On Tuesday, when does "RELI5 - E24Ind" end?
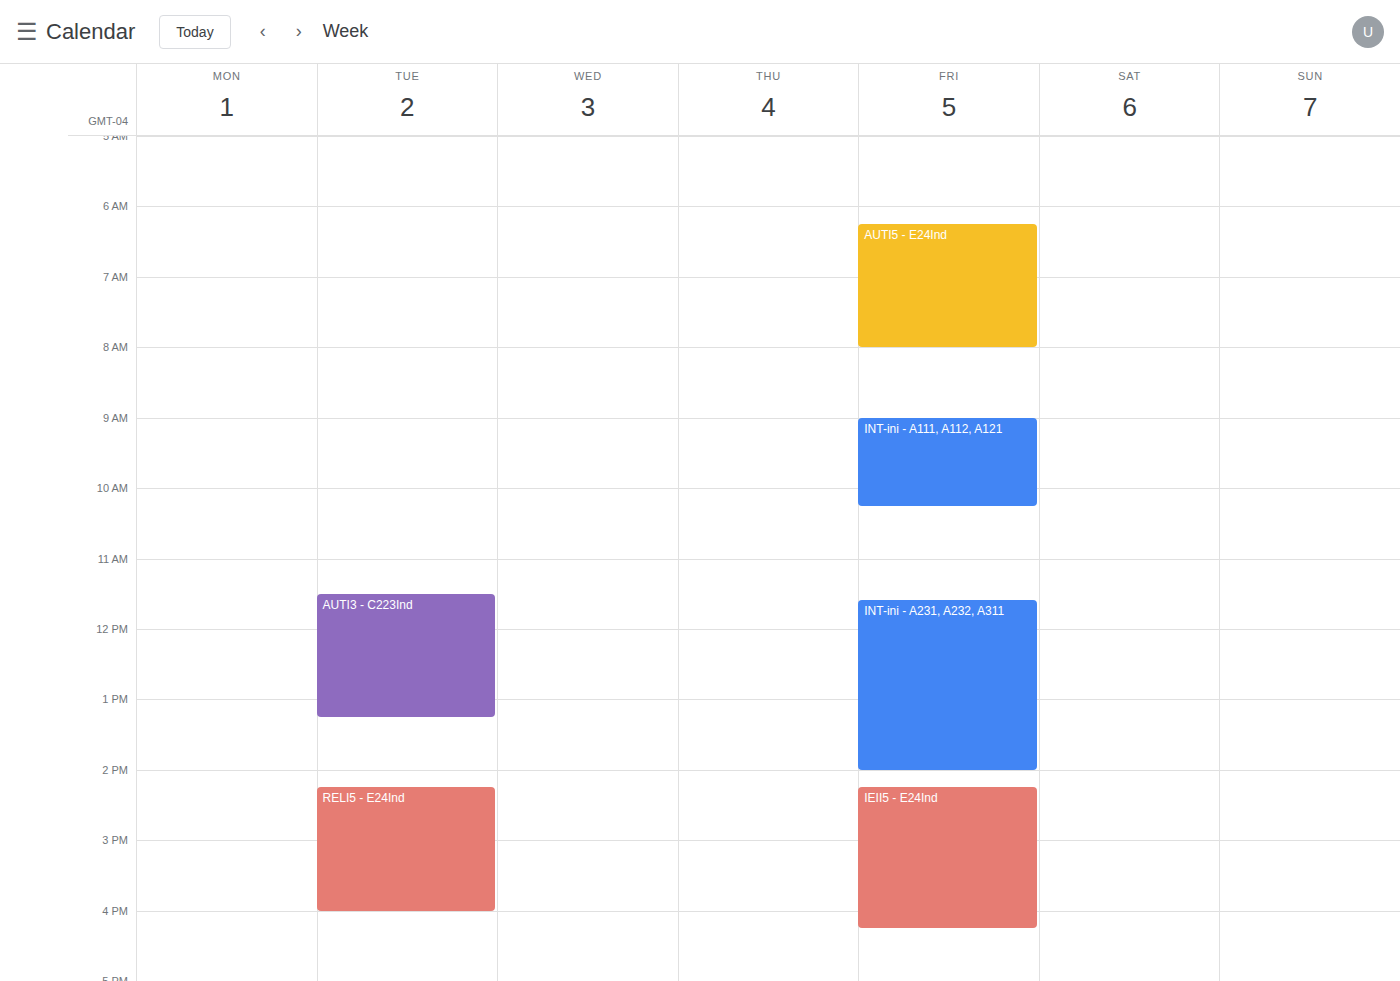
4:00 PM